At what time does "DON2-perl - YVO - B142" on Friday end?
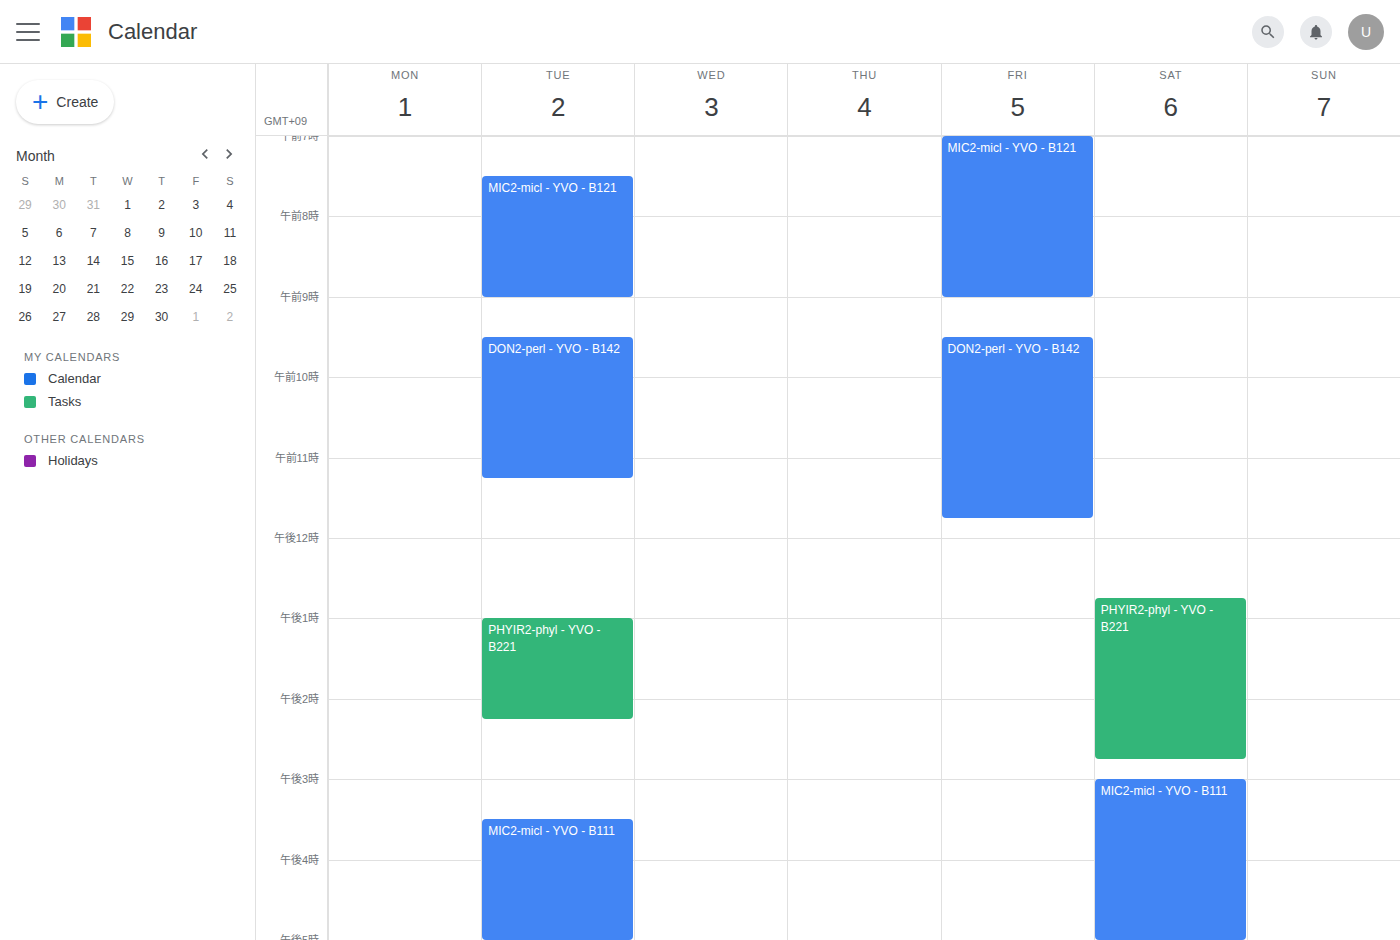
11:45 AM